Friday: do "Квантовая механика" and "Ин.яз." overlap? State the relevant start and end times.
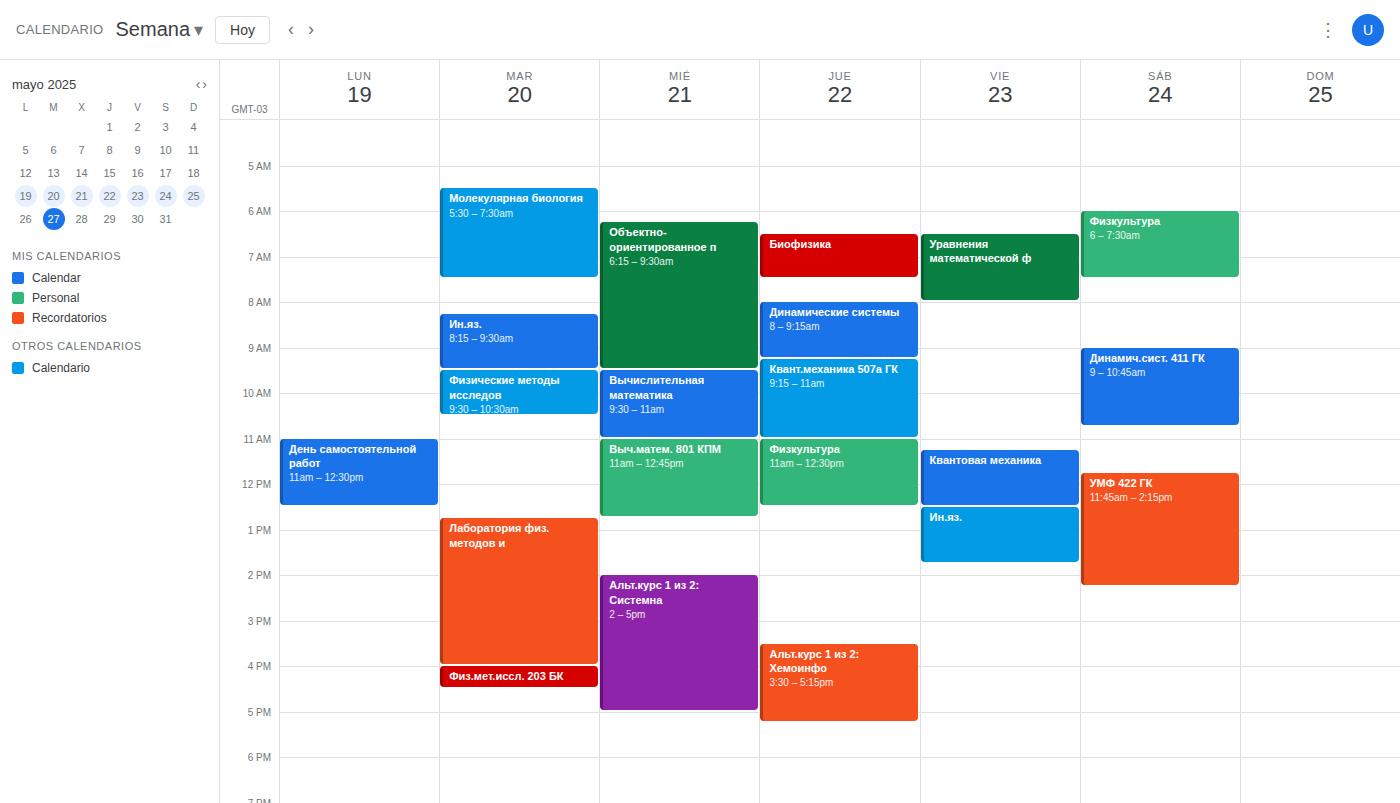
"Квантовая механика" ends at 12:30 PM, exactly when "Ин.яз." starts -- they touch but do not overlap.